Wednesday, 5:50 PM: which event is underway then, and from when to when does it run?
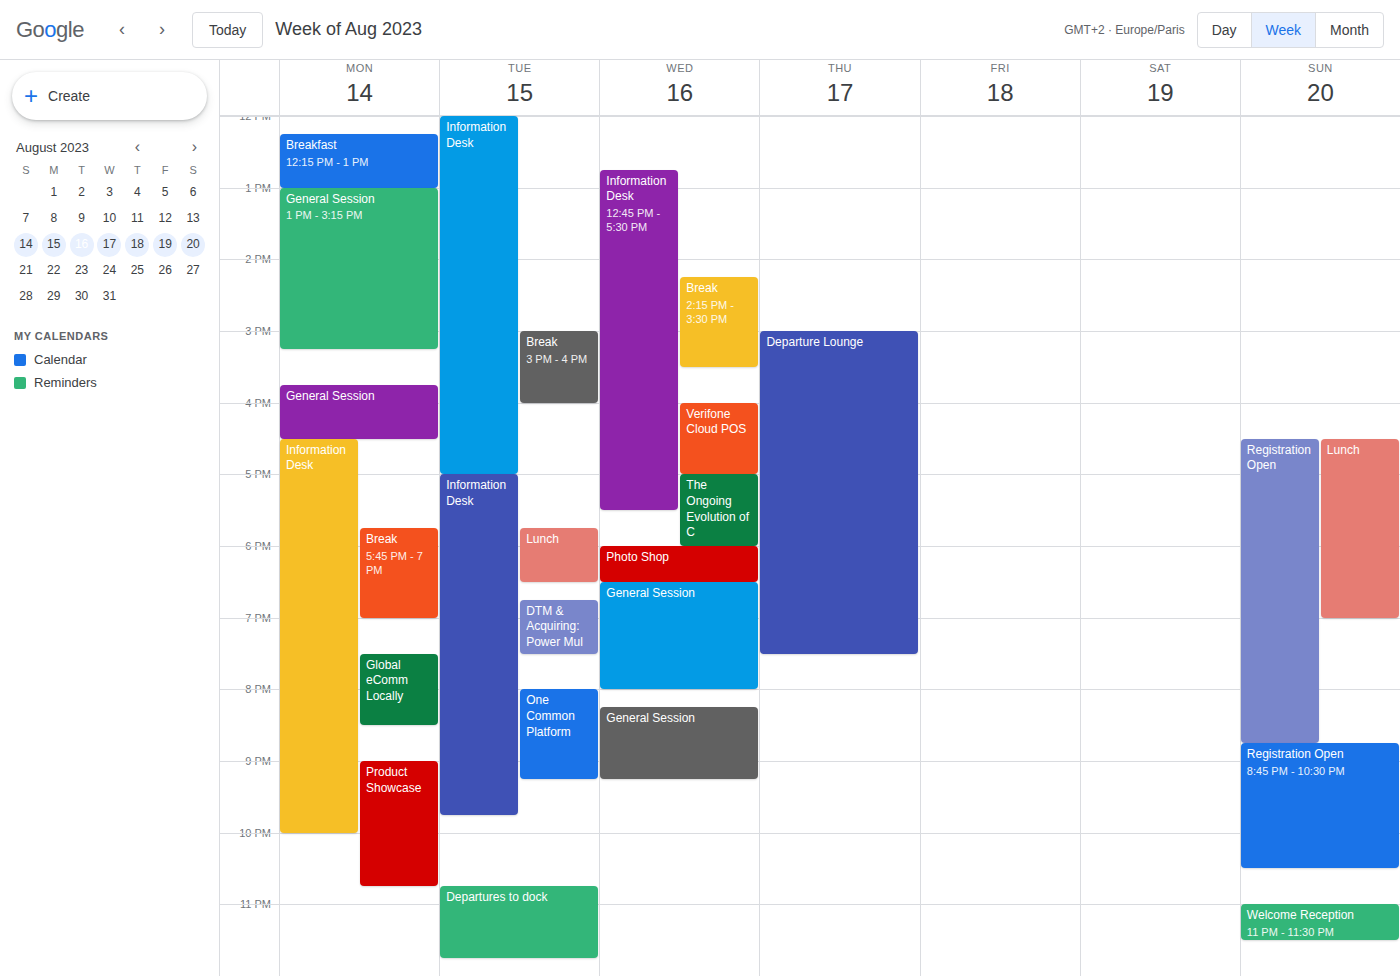
"The Ongoing Evolution of C", 5:00 PM to 6:00 PM